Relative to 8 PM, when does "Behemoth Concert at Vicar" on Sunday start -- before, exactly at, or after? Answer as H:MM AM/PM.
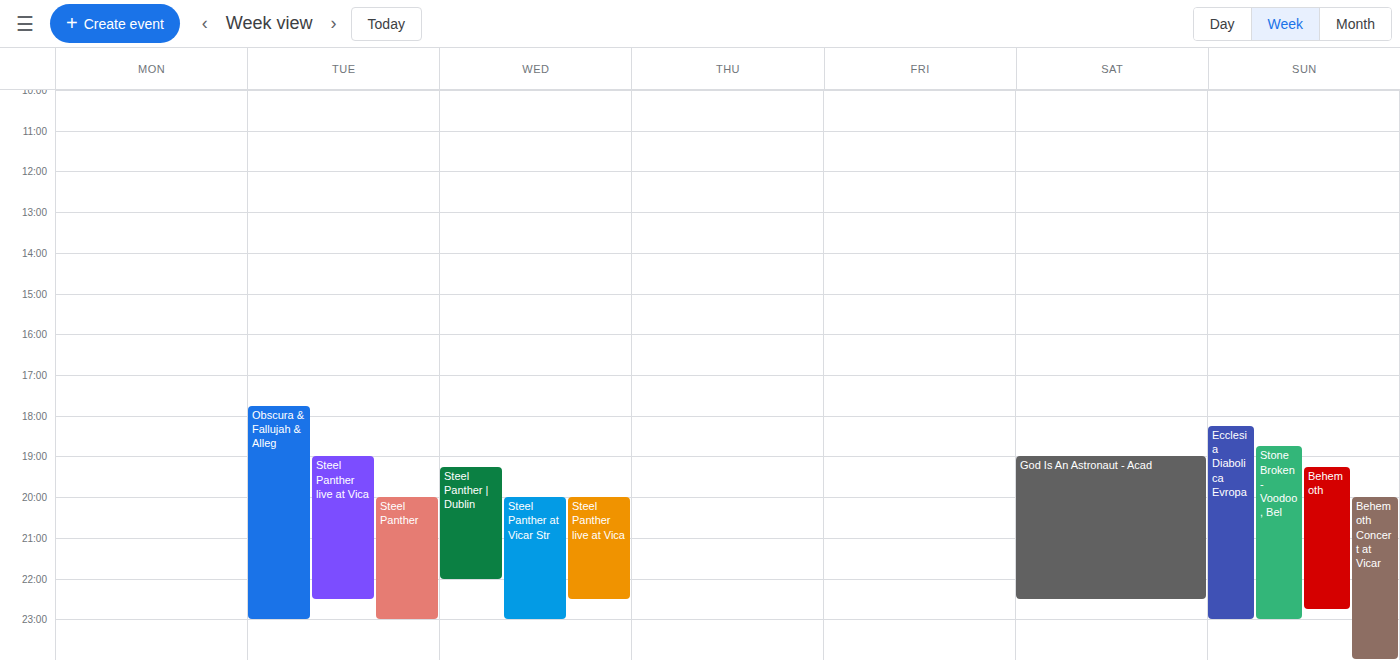
8:00 PM -- exactly at 8 PM, on the 8 PM line.